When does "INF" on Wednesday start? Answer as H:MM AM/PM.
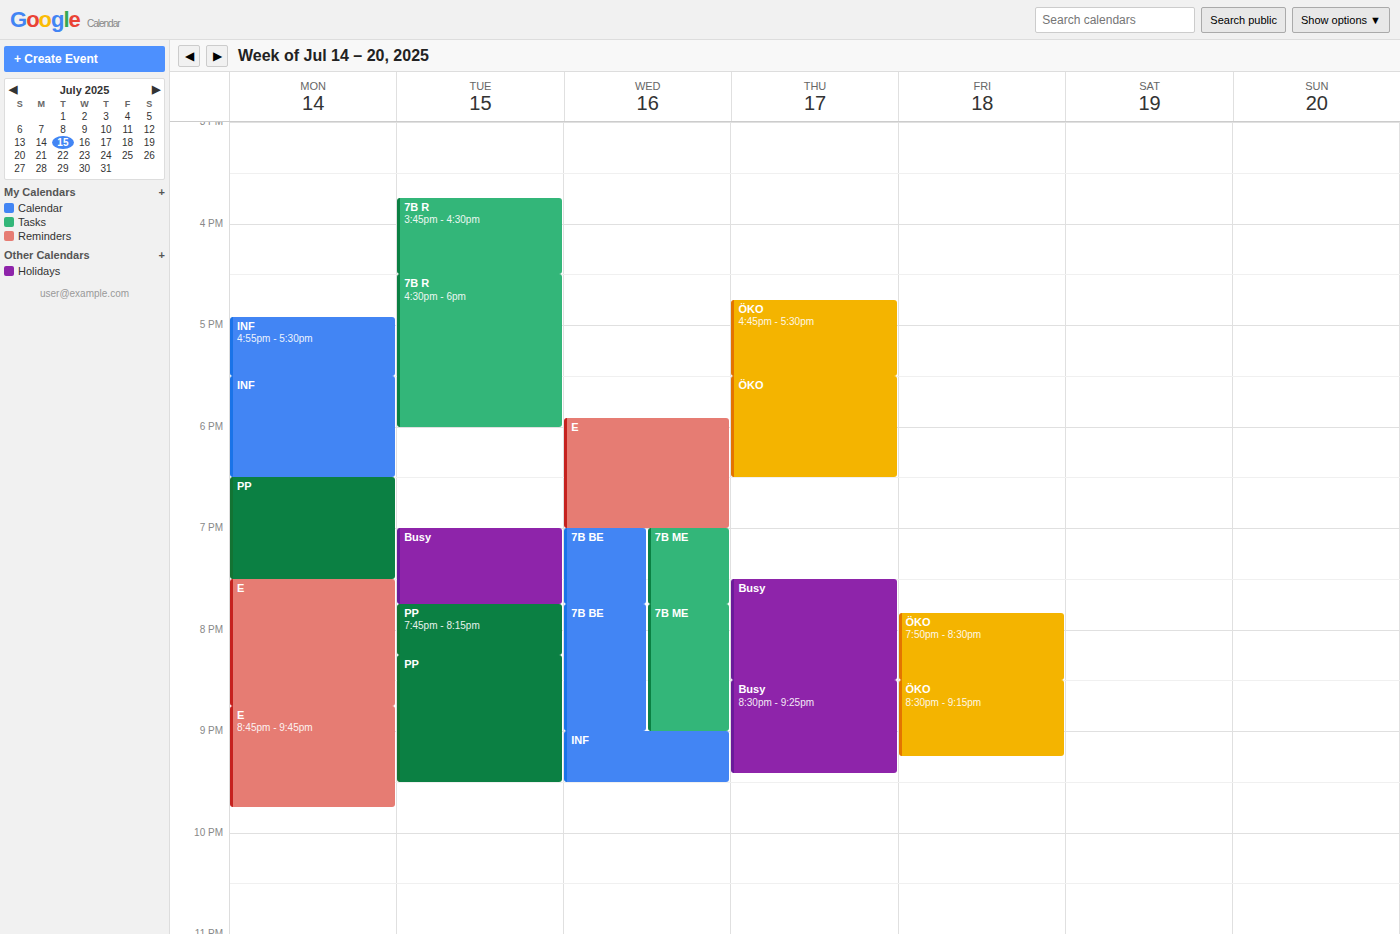
9:00 PM